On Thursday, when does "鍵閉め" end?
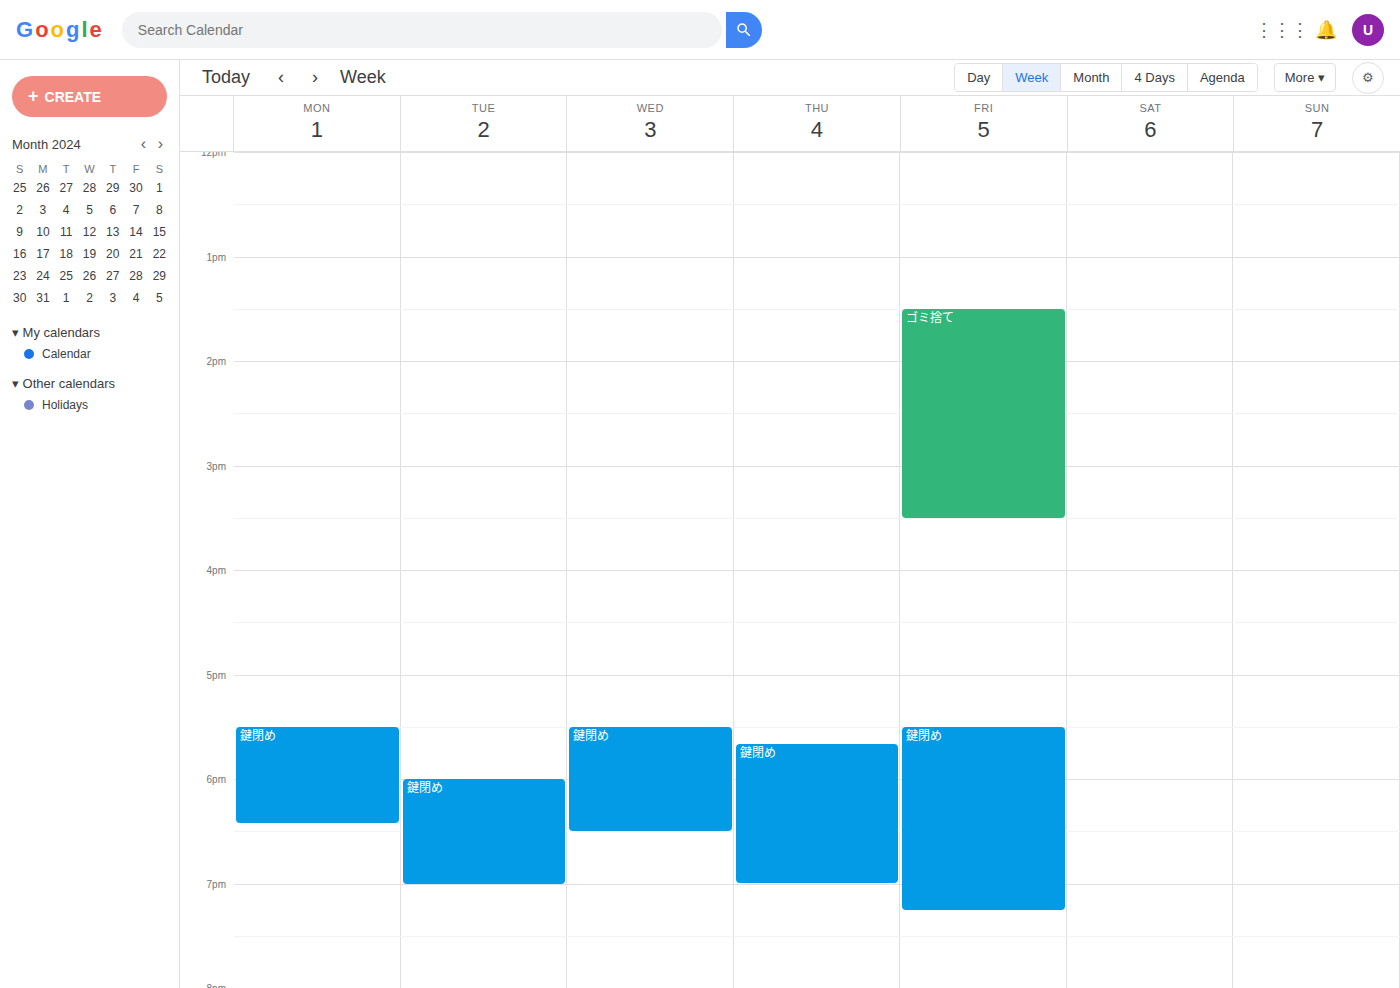
7:00 PM